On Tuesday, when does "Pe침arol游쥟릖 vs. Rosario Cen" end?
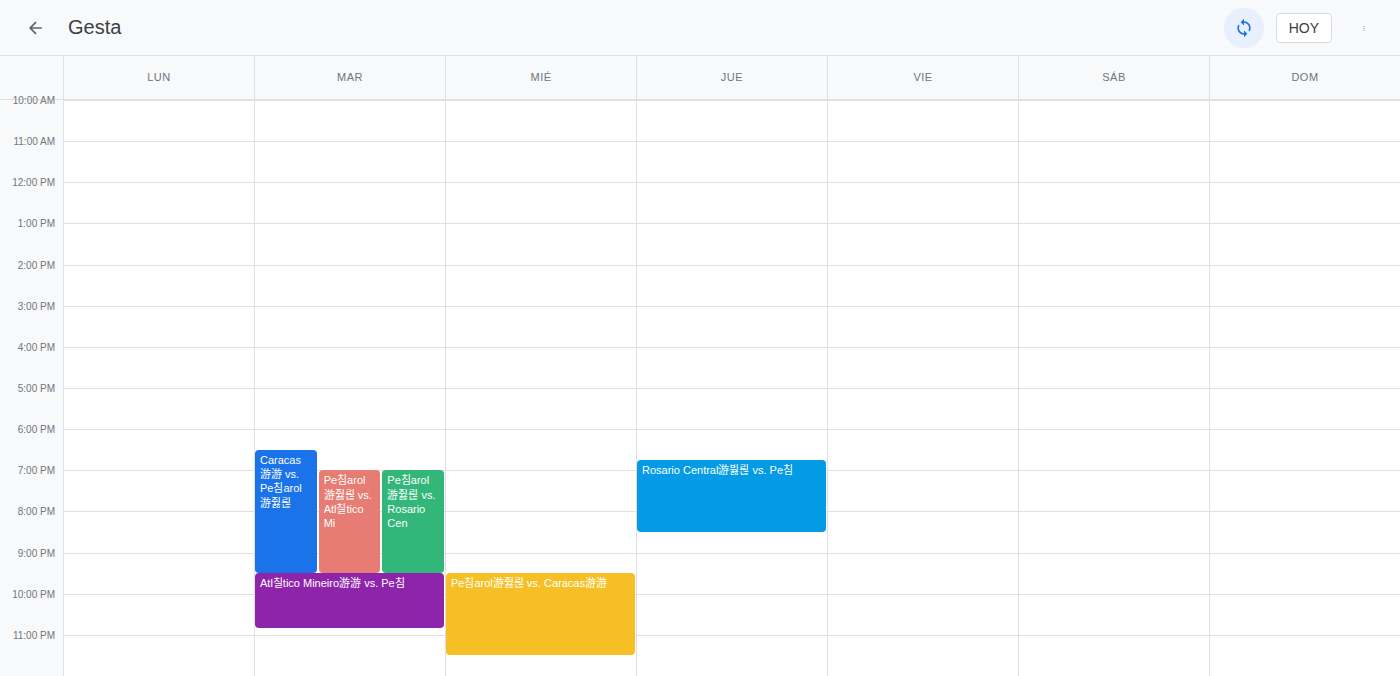
9:30 PM